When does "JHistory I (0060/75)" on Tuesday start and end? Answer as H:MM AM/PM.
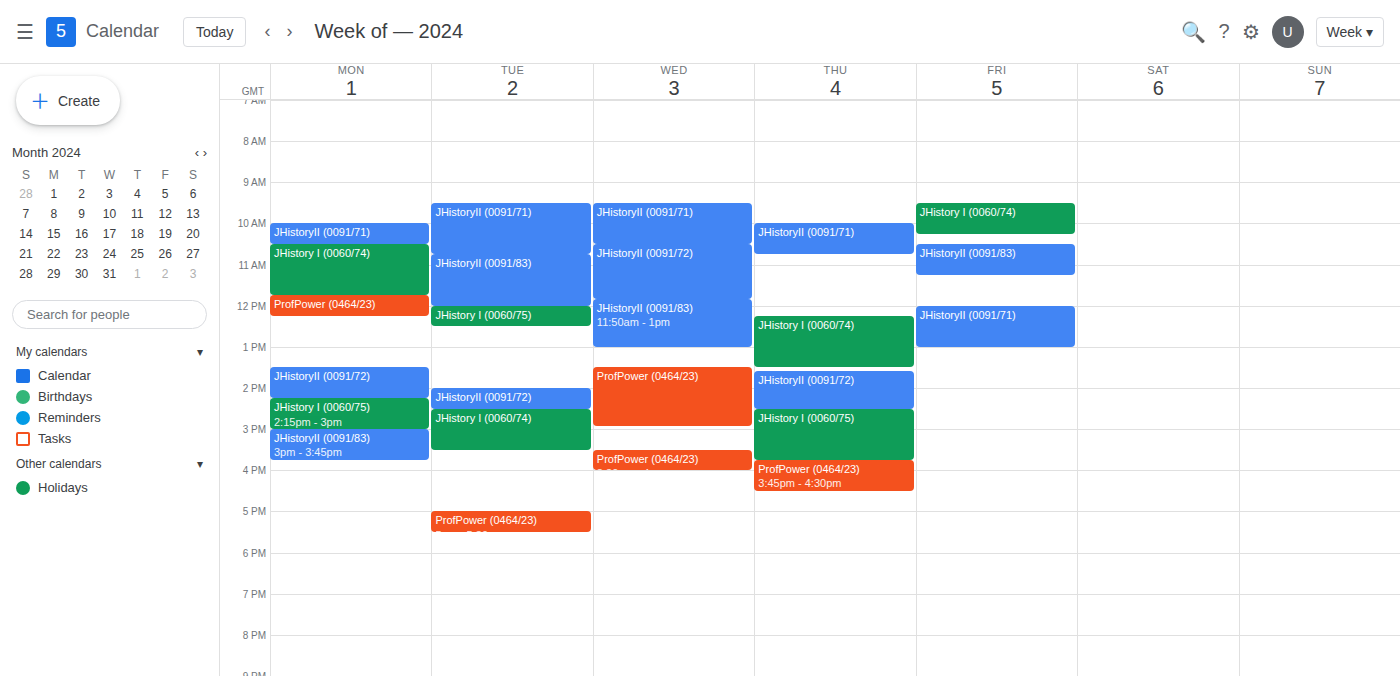
12:00 PM to 12:30 PM